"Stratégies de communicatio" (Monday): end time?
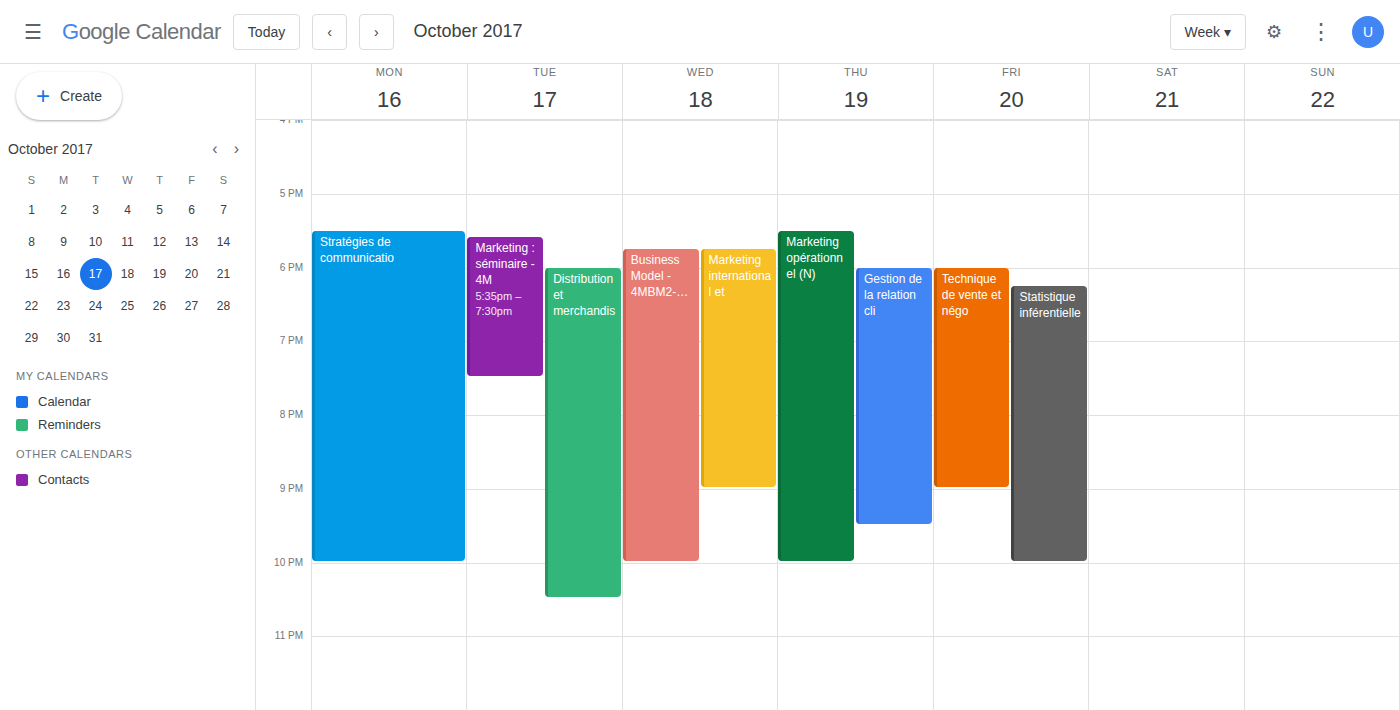
10:00 PM